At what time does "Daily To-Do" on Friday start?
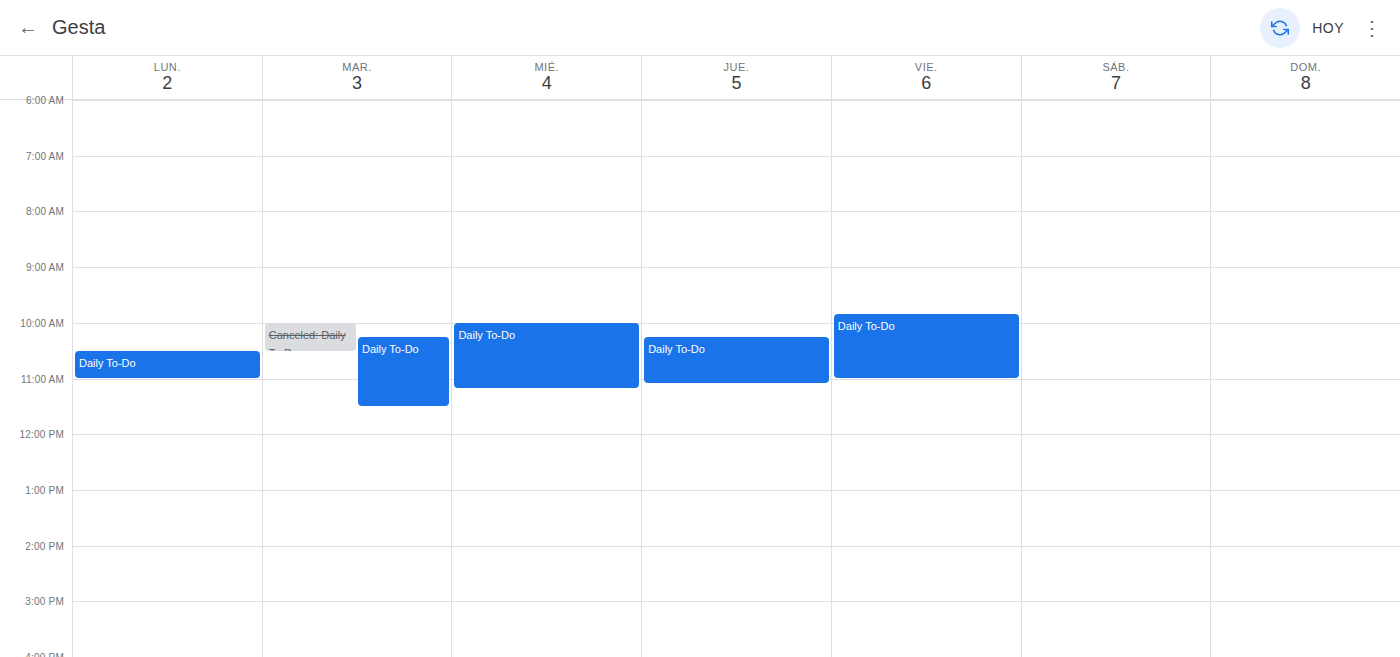
9:50 AM